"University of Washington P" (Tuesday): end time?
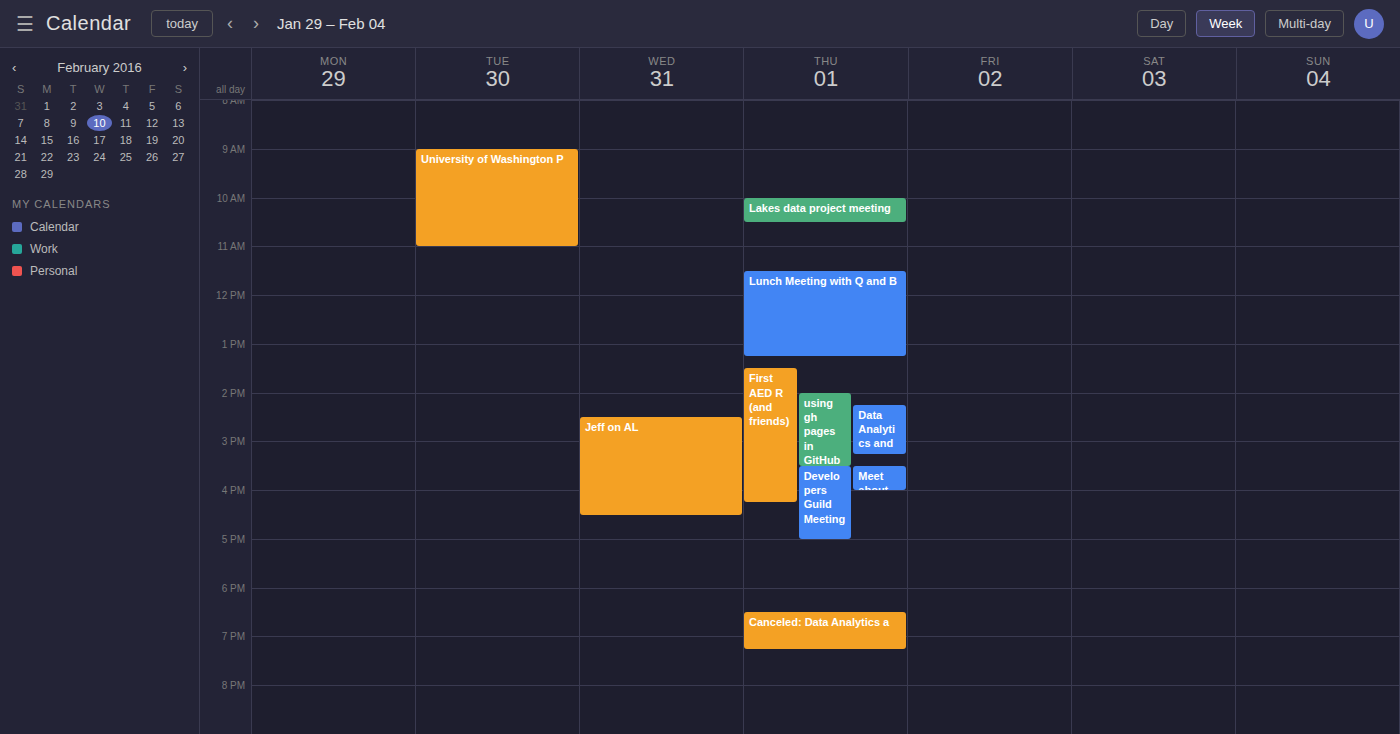
11:00 AM